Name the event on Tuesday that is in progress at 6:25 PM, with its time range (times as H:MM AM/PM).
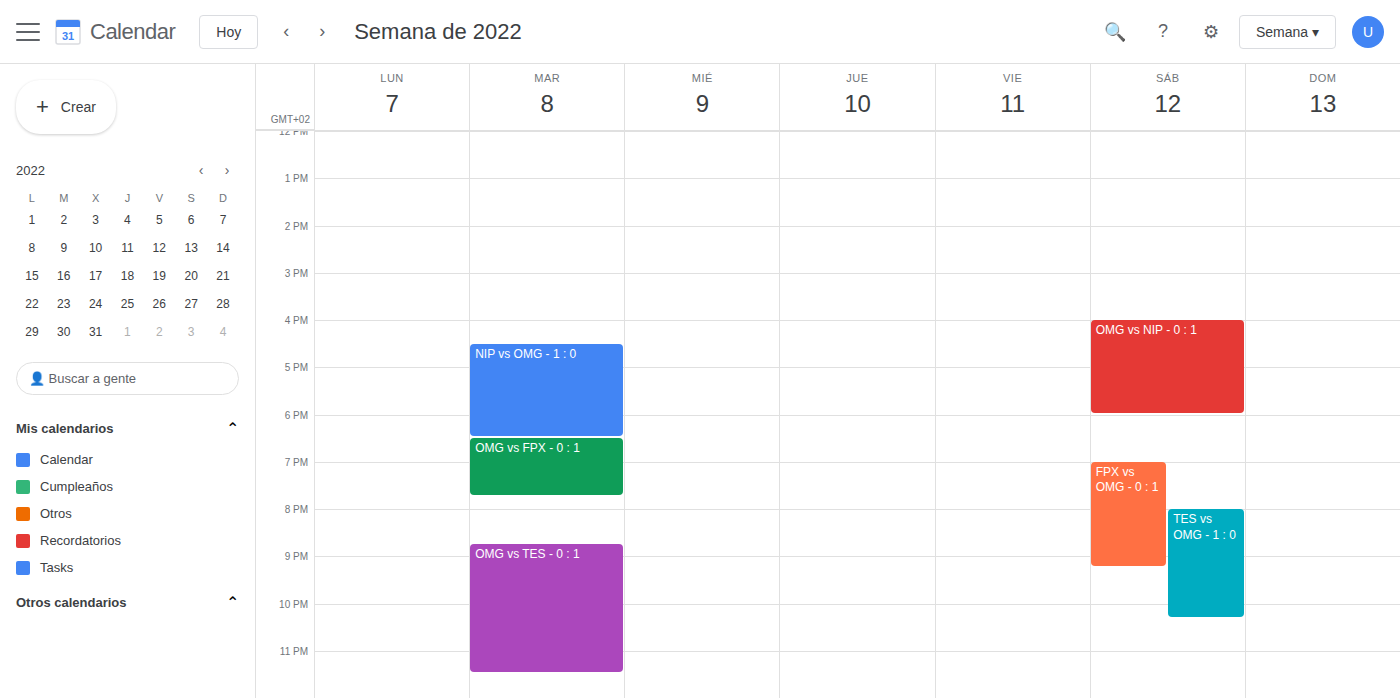
"NIP vs OMG - 1 : 0", 4:30 PM to 6:30 PM